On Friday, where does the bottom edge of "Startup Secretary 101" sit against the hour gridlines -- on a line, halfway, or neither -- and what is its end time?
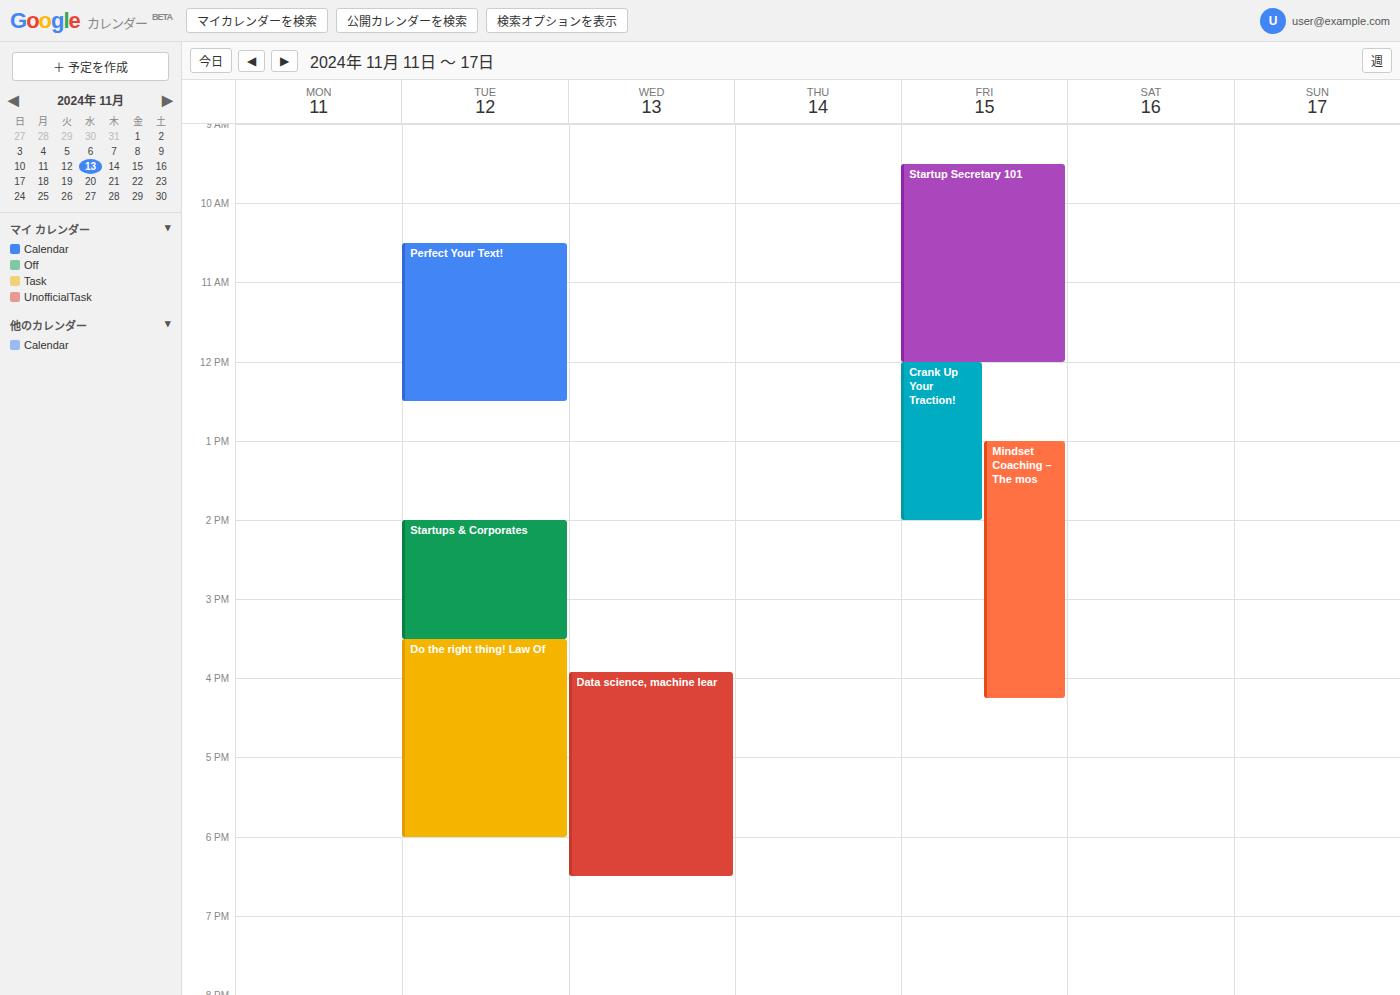
12:00 PM -- exactly on the 12 PM line.